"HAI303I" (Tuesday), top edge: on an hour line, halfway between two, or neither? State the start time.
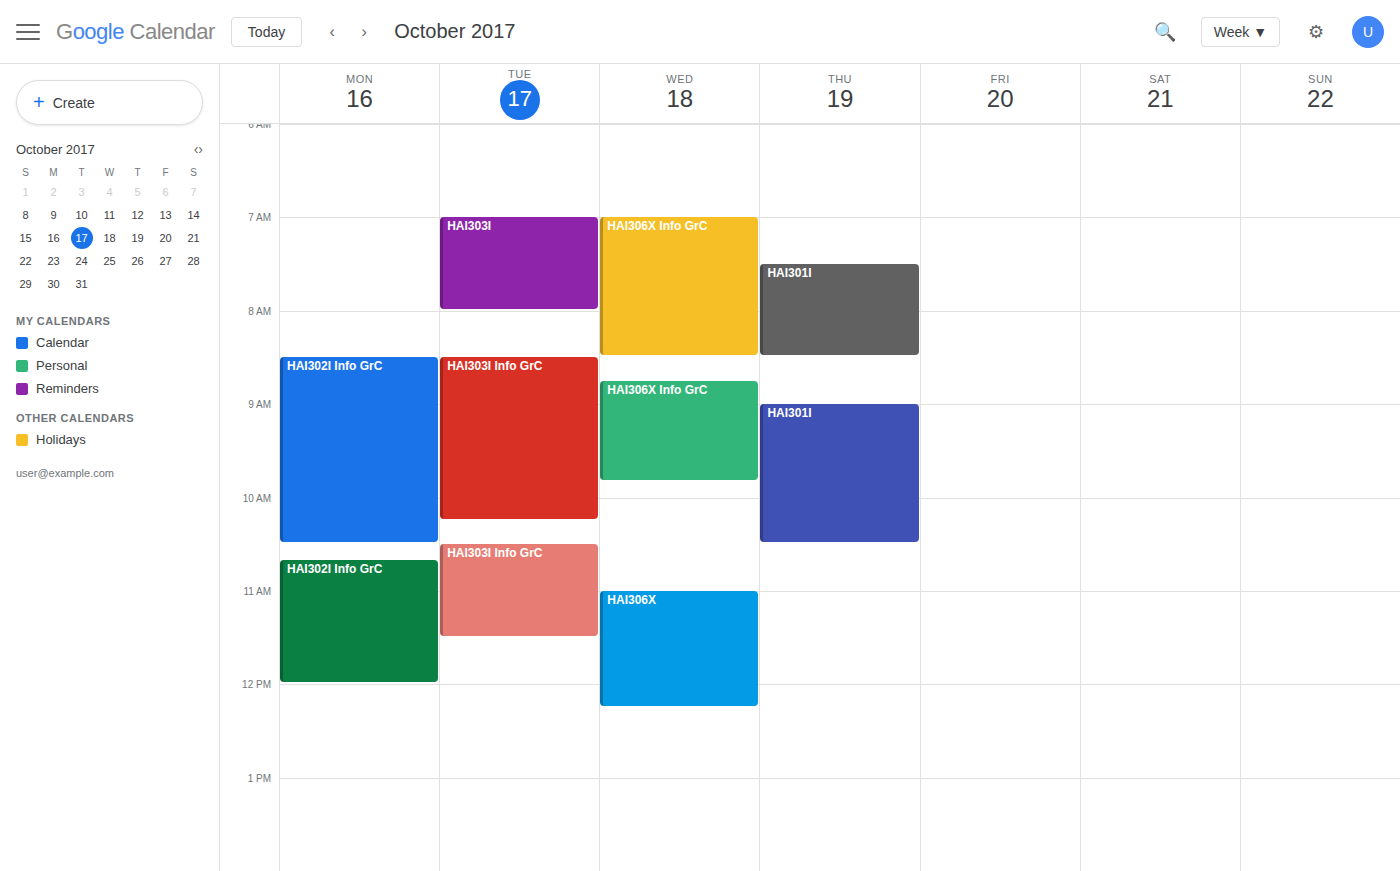
7:00 AM -- exactly on the 7 AM line.